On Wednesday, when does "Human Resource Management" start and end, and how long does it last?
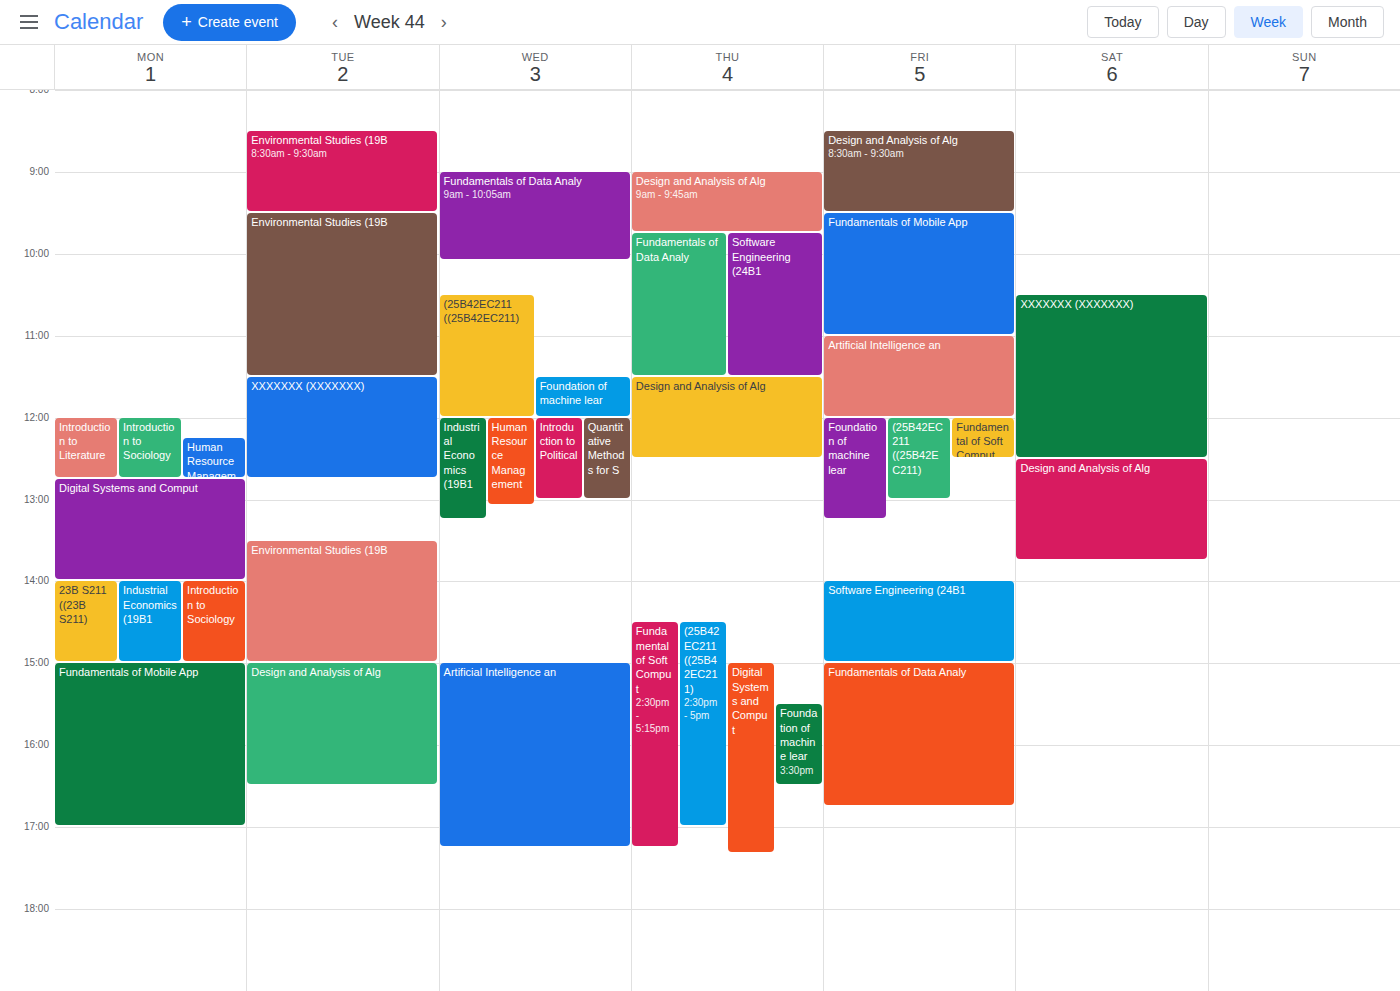
12:00 to 13:05, 1 hour 5 minutes